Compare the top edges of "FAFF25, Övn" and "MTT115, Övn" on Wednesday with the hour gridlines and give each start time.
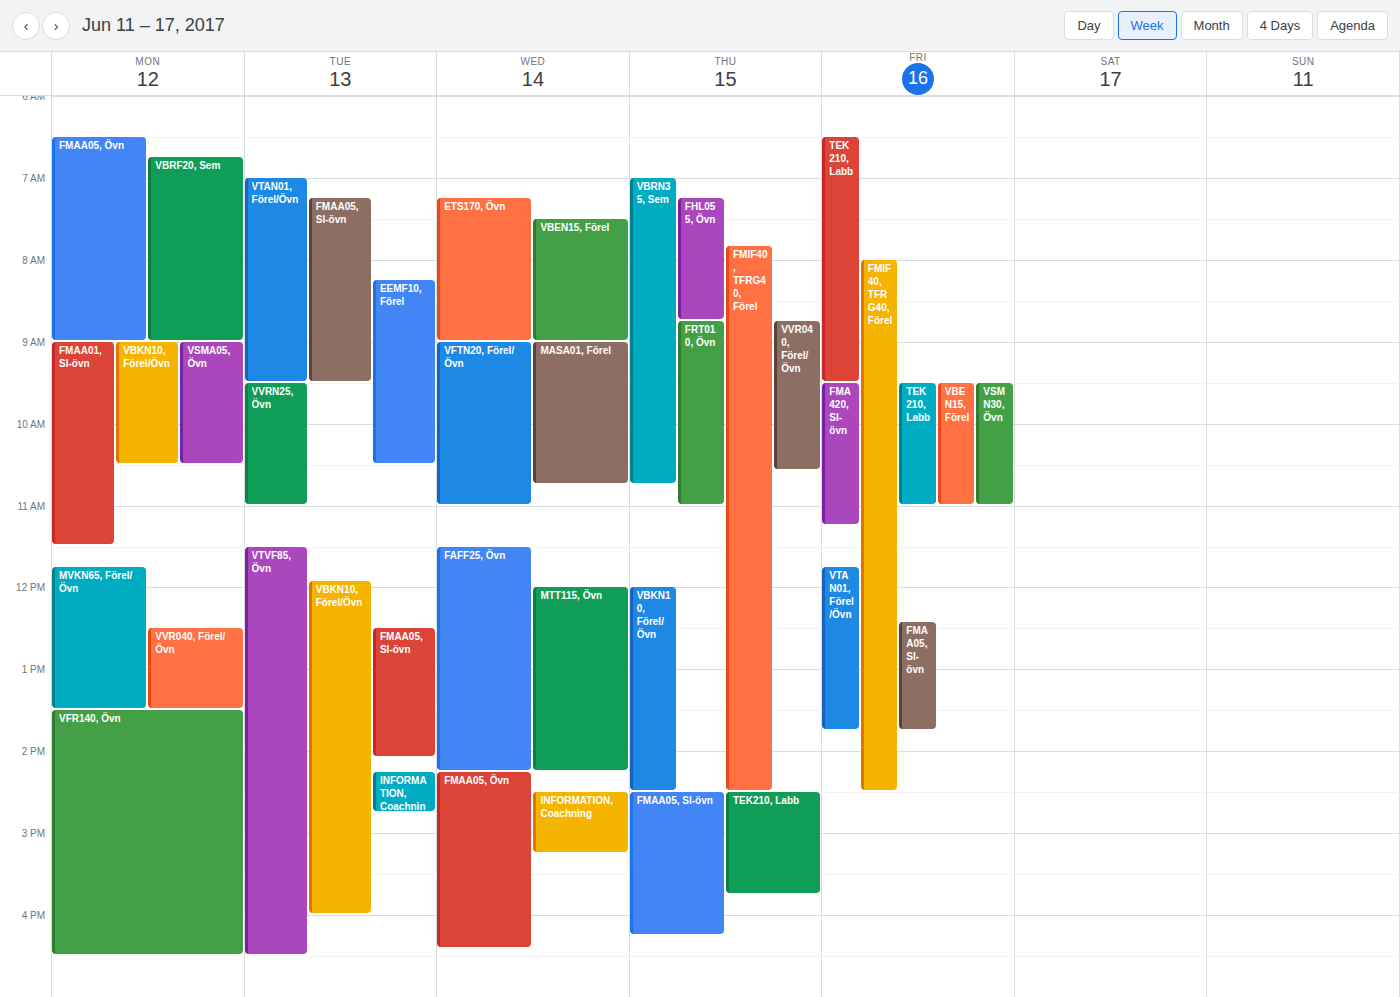
"FAFF25, Övn": 11:30 AM, halfway between the 11 AM and 12 PM lines. "MTT115, Övn": 12:00 PM, exactly on the 12 PM line.